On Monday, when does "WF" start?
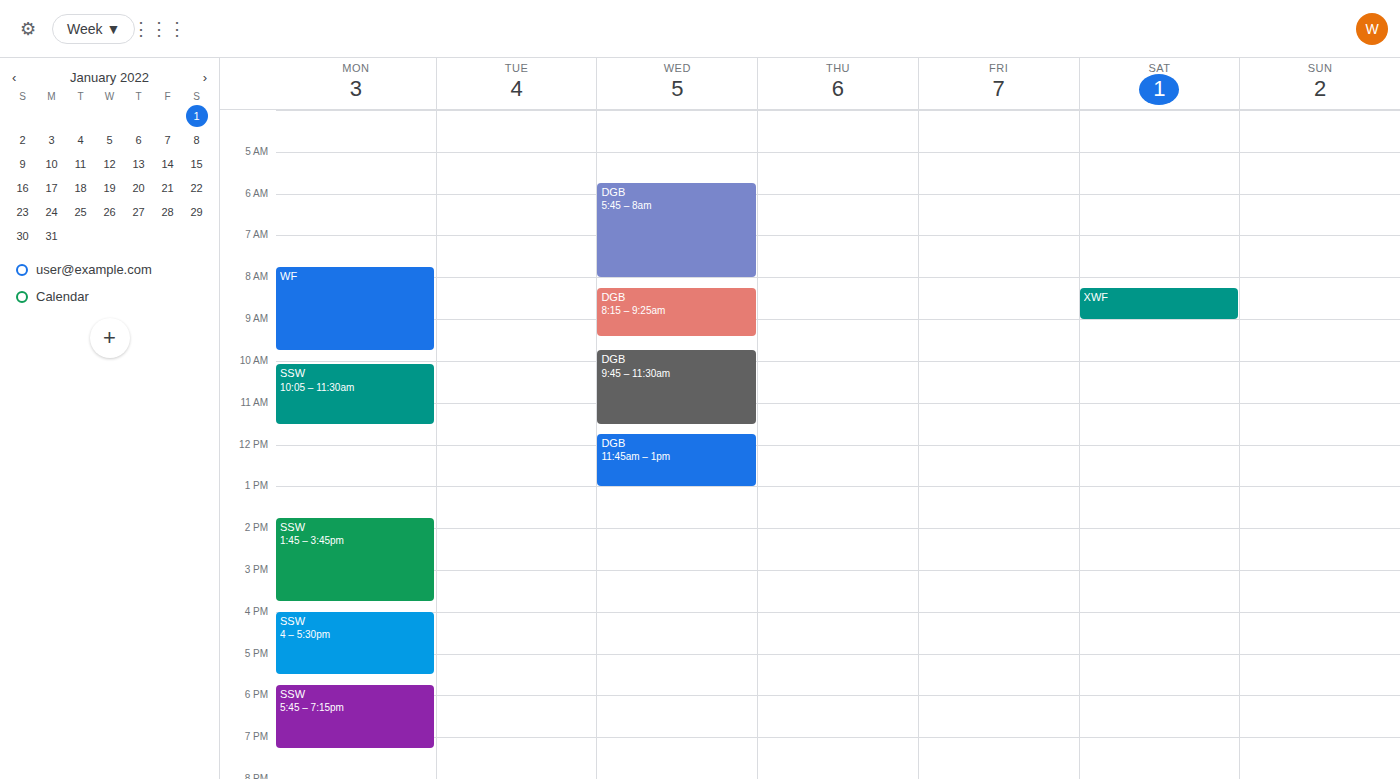
7:45 AM